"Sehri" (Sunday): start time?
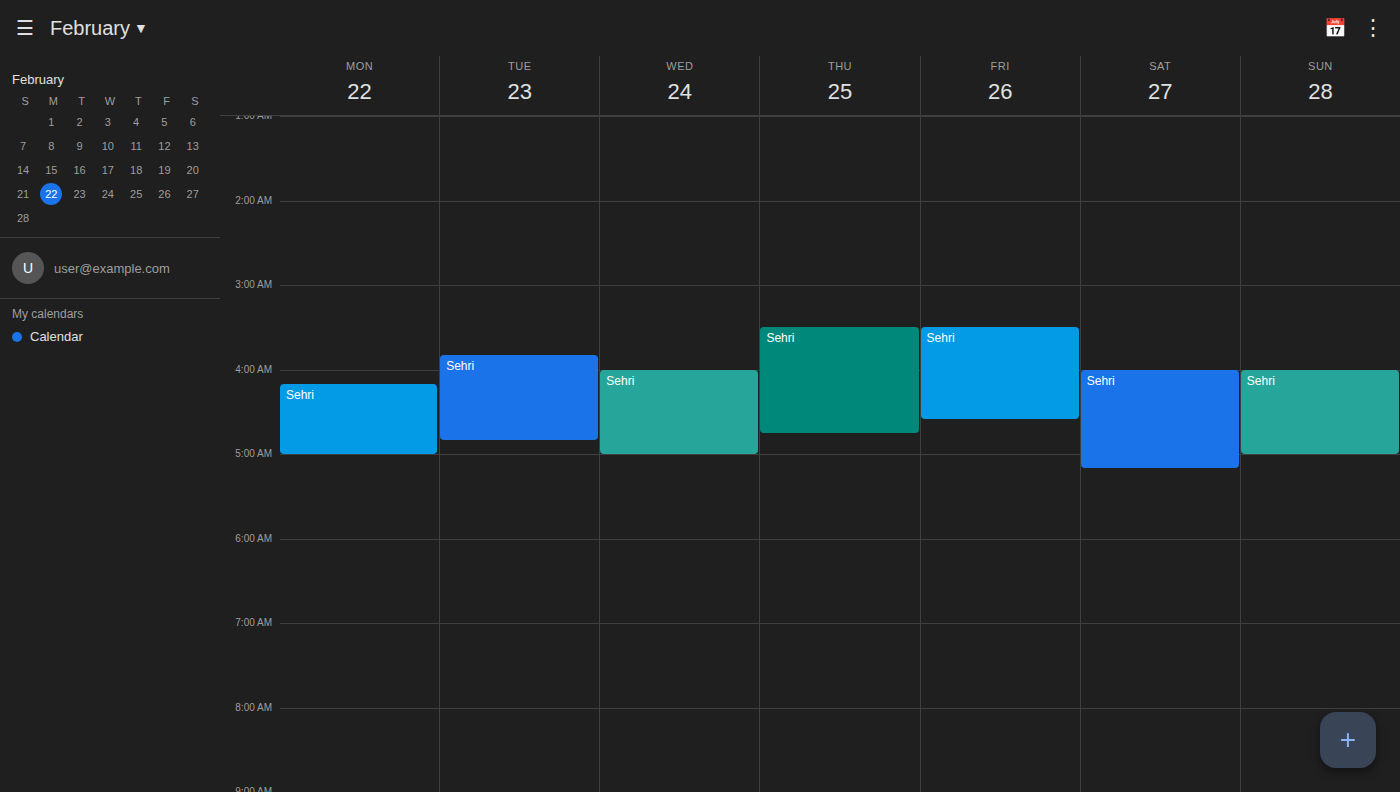
4:00 AM